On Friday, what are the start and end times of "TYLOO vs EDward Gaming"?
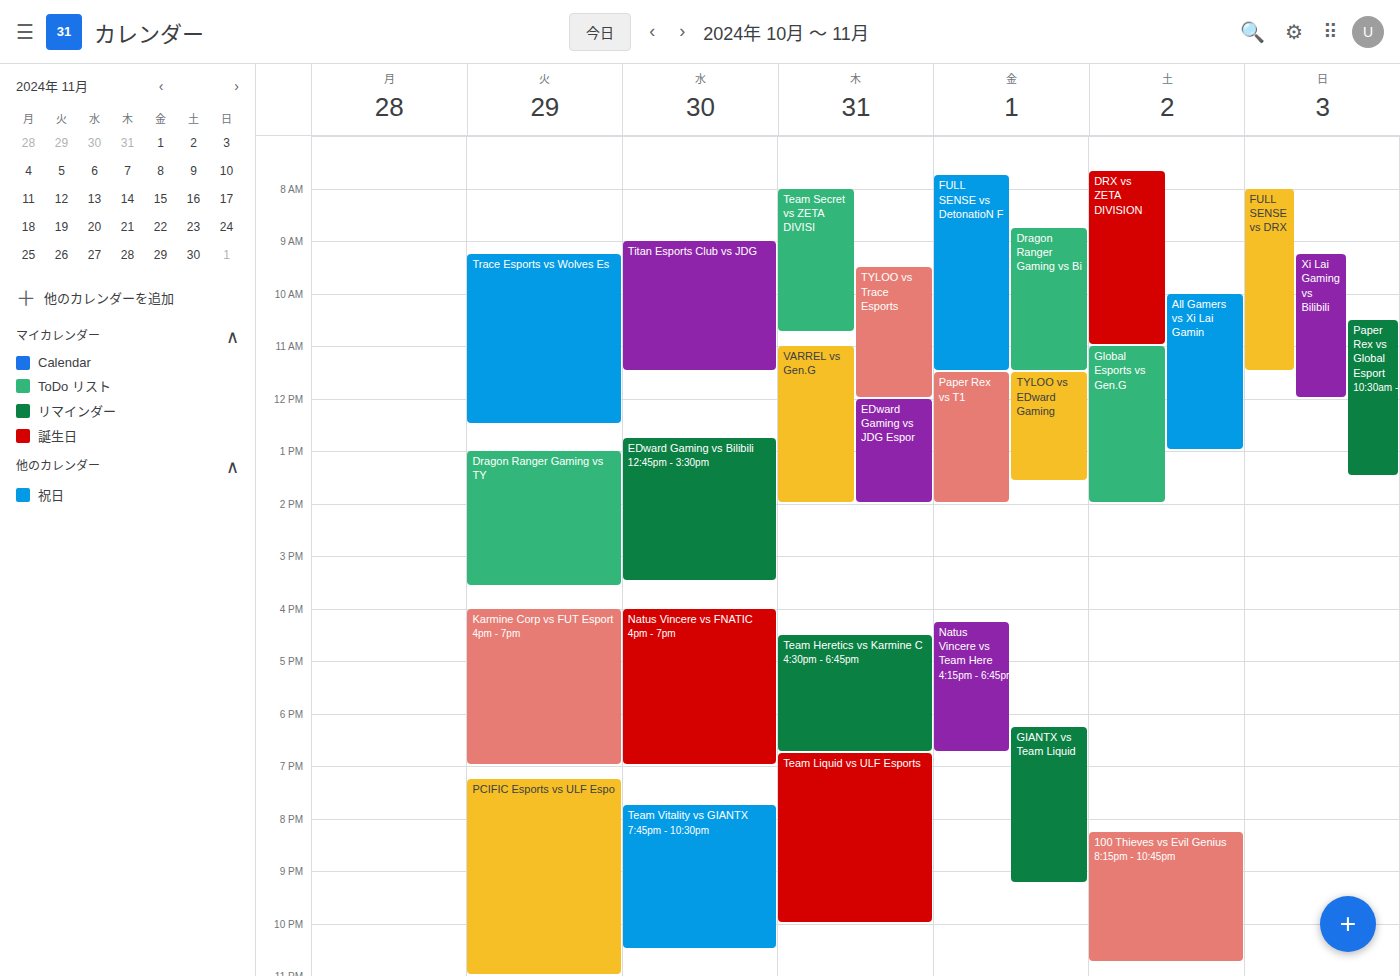
11:30 AM to 1:35 PM